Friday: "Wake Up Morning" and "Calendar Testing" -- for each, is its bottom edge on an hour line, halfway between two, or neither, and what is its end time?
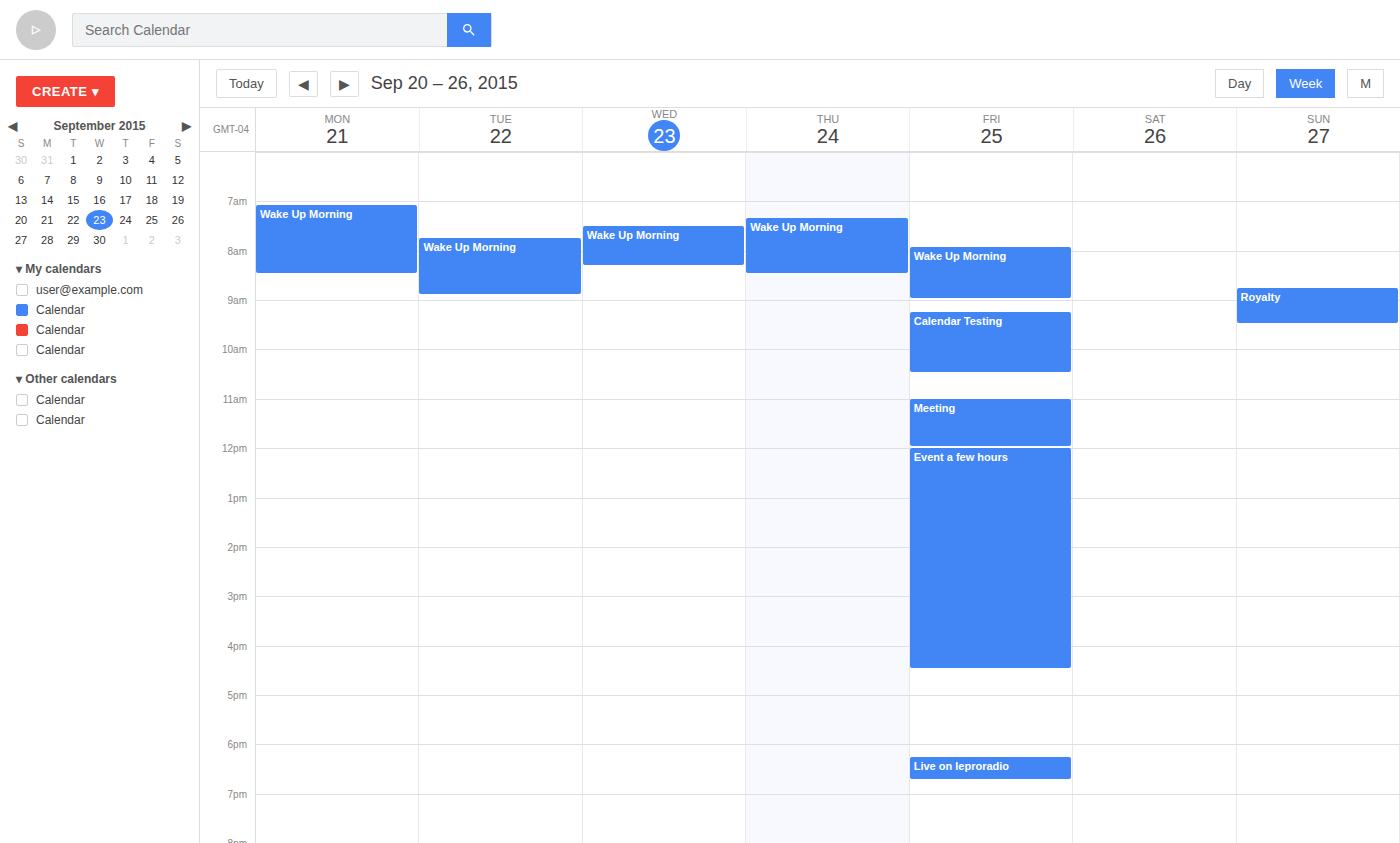
"Wake Up Morning": 09:00, exactly on the 09:00 line. "Calendar Testing": 10:30, halfway between the 10:00 and 11:00 lines.